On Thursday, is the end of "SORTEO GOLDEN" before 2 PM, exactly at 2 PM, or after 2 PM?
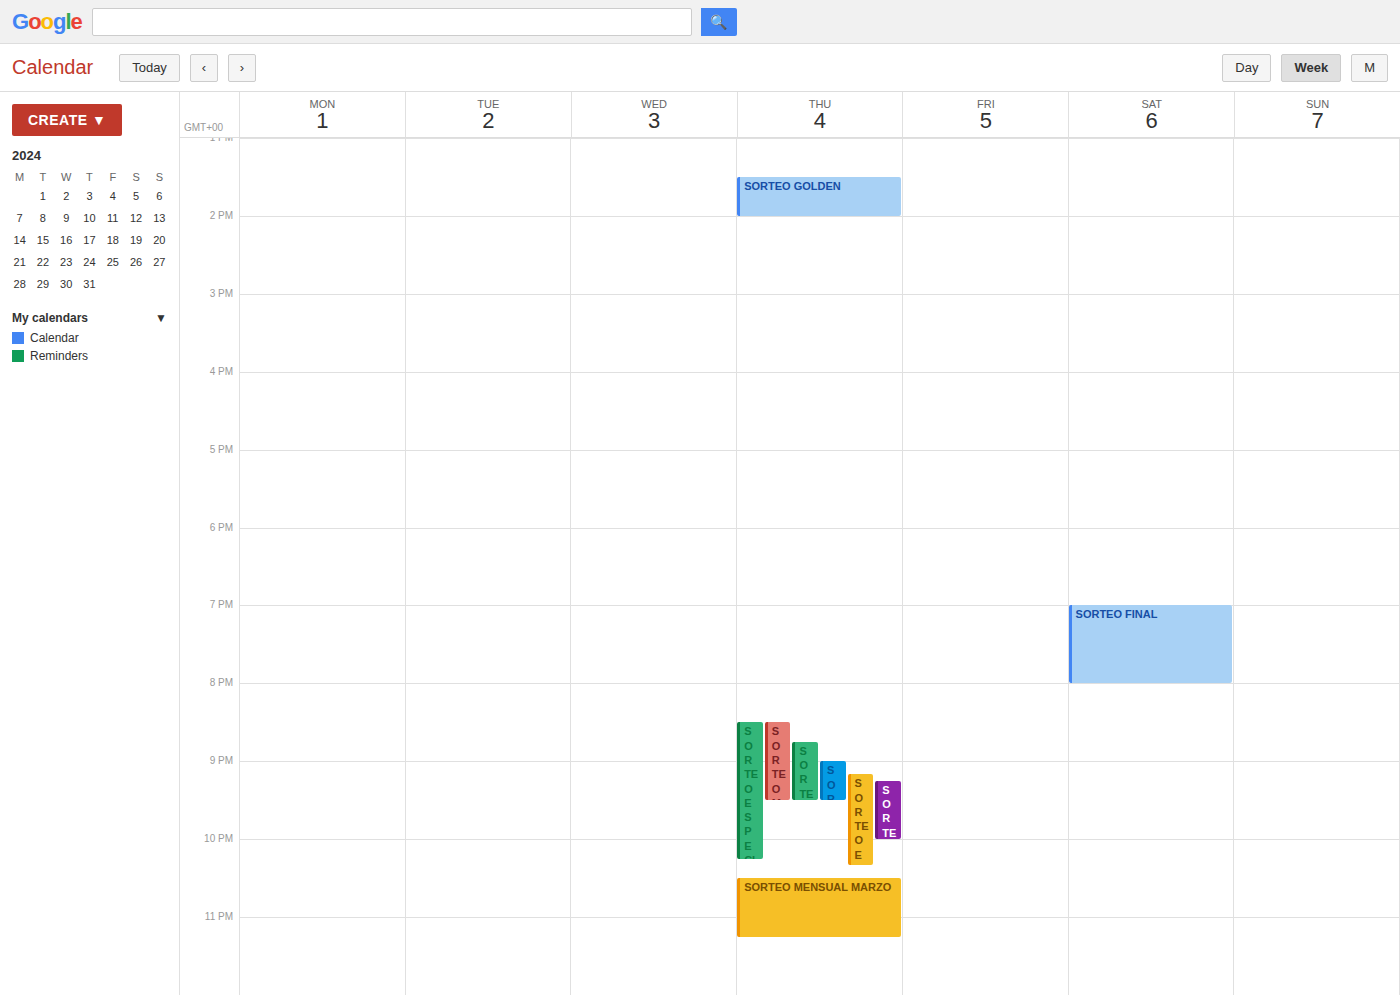
2:00 PM -- exactly at 2 PM, on the 2 PM line.